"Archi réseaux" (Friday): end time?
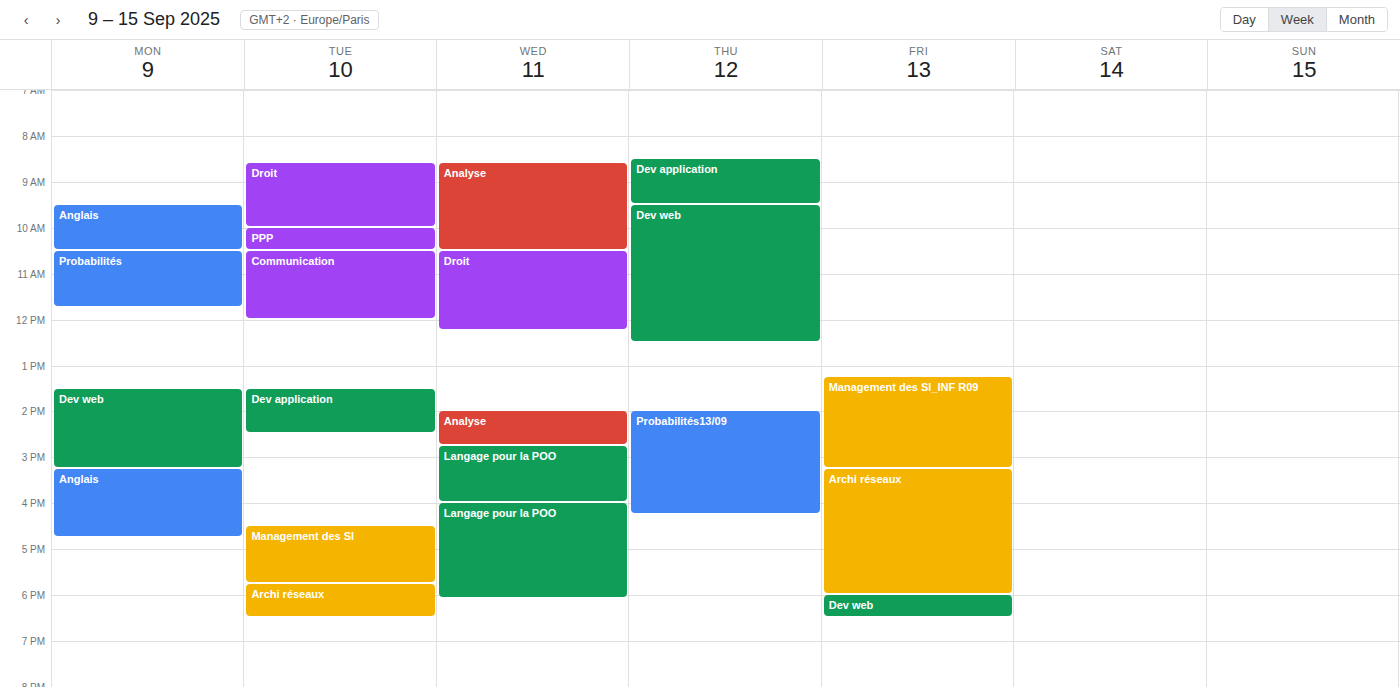
6:00 PM